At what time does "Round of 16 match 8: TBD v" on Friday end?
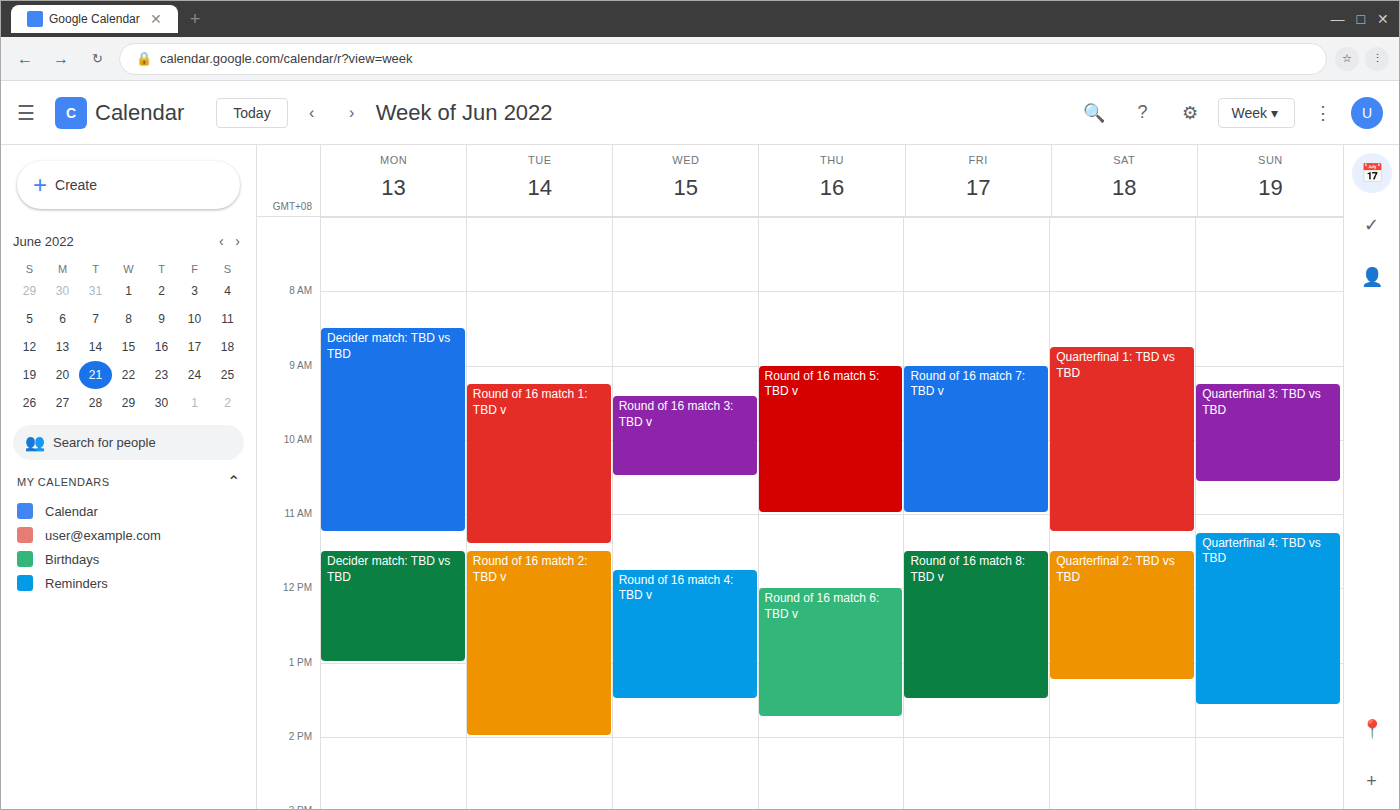
13:30